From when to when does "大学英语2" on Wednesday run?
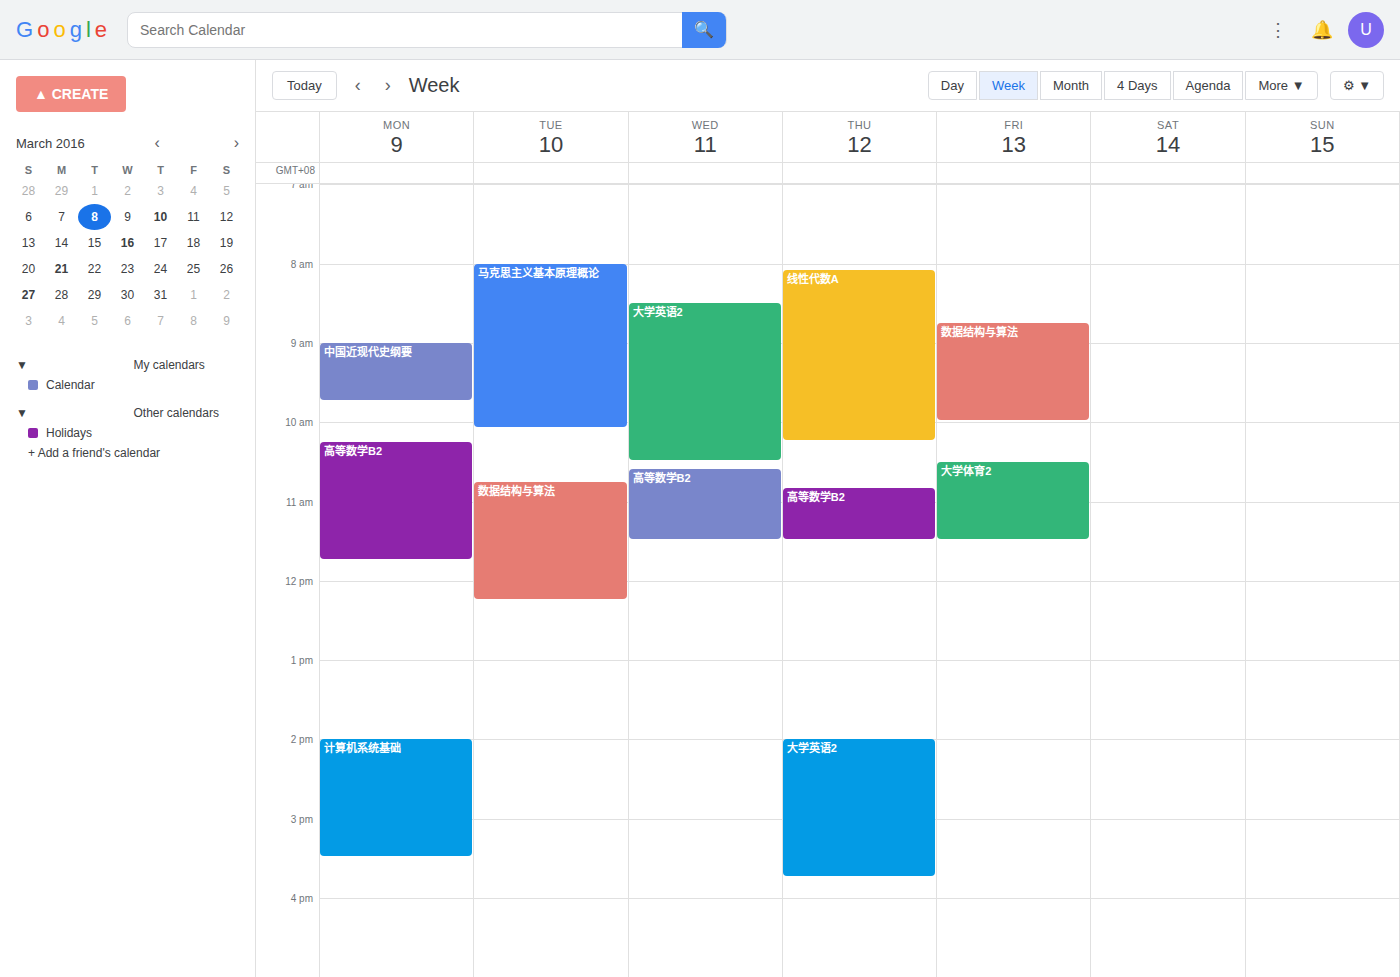
08:30 to 10:30